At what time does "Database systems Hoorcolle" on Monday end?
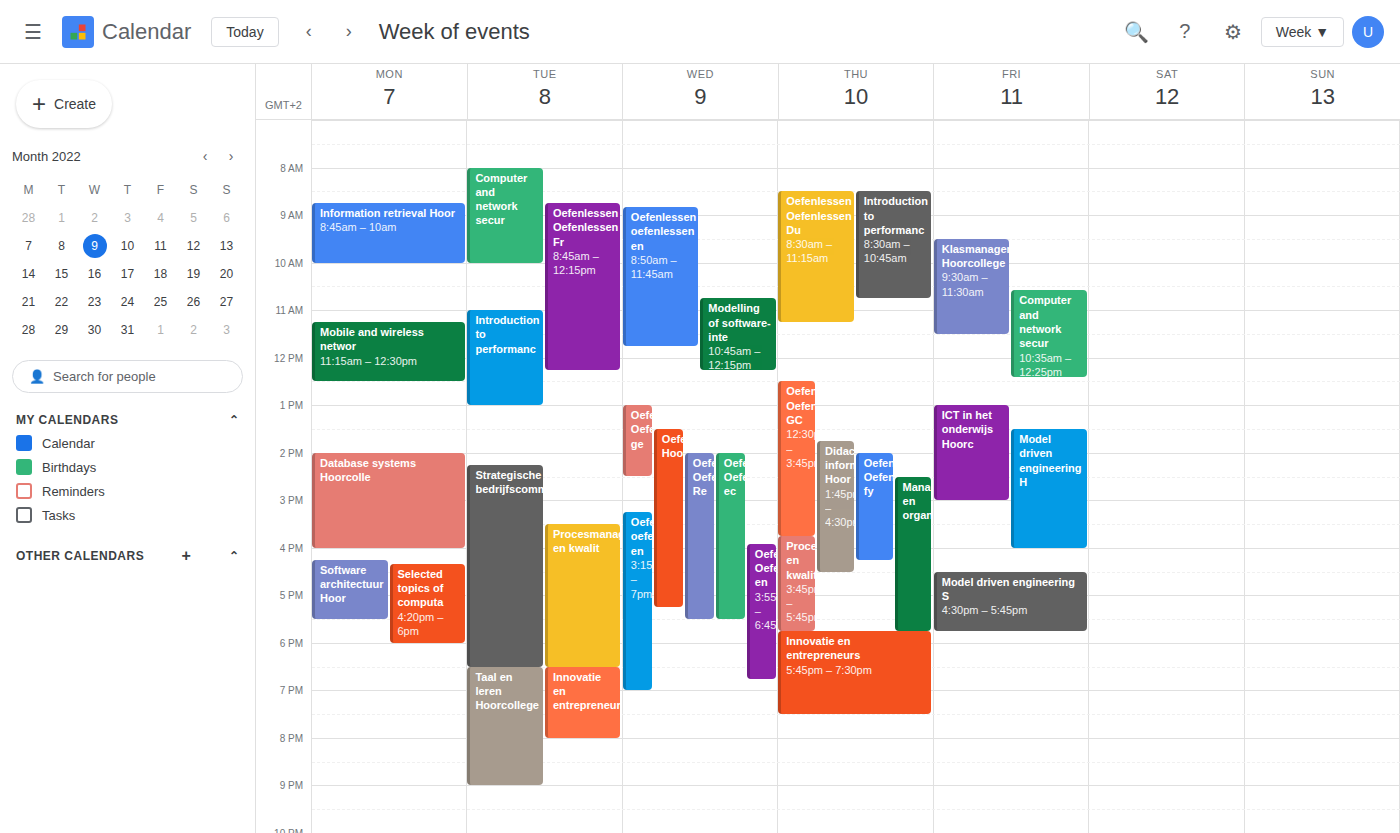
4:00 PM